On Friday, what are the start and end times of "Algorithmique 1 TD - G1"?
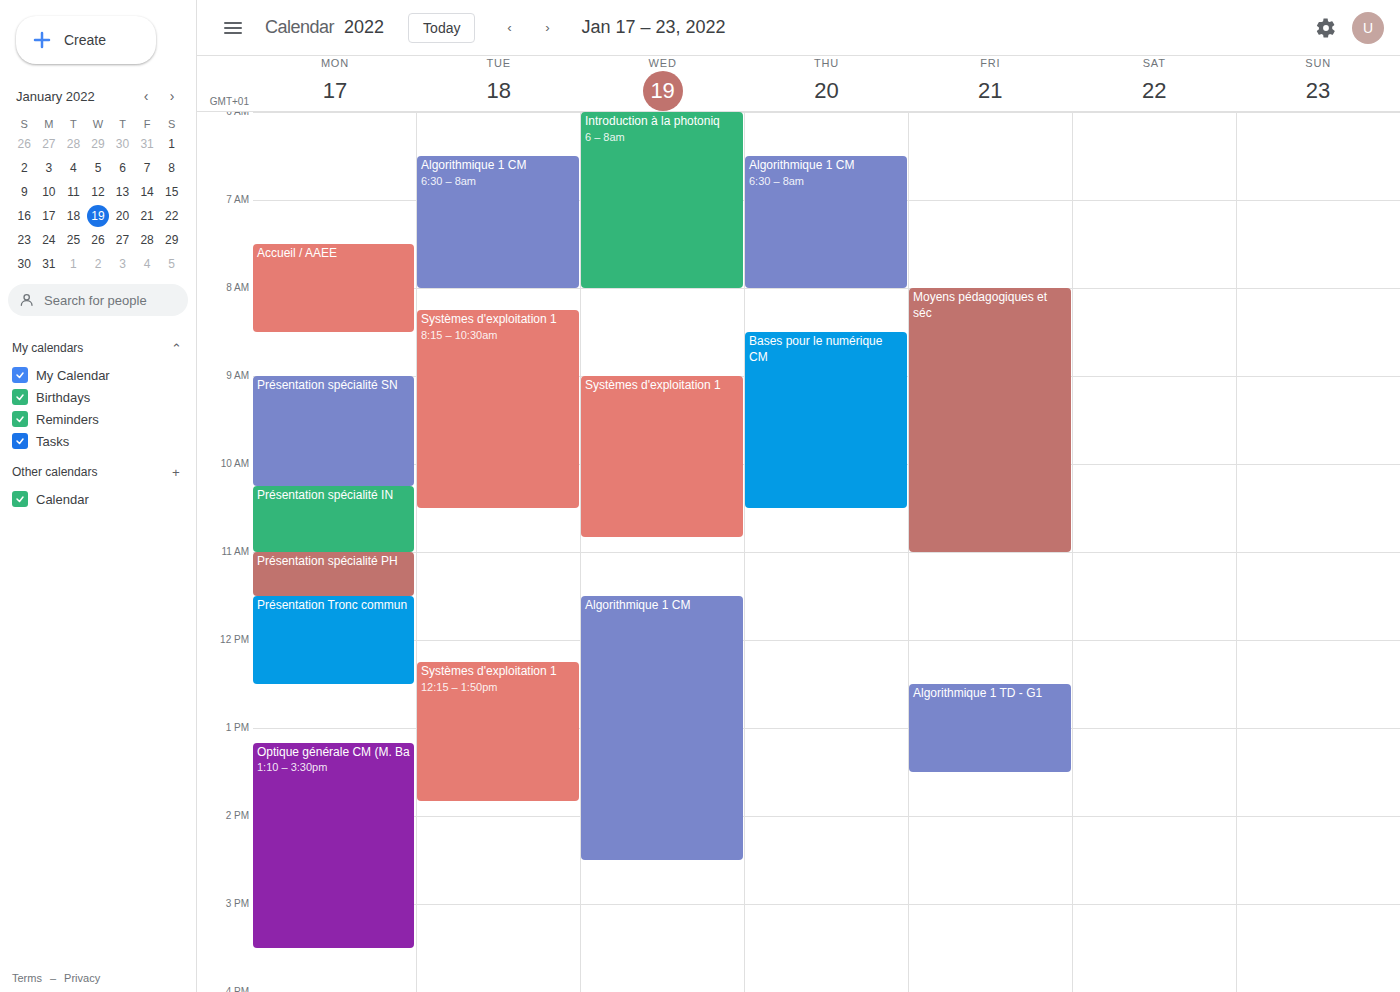
12:30 PM to 1:30 PM